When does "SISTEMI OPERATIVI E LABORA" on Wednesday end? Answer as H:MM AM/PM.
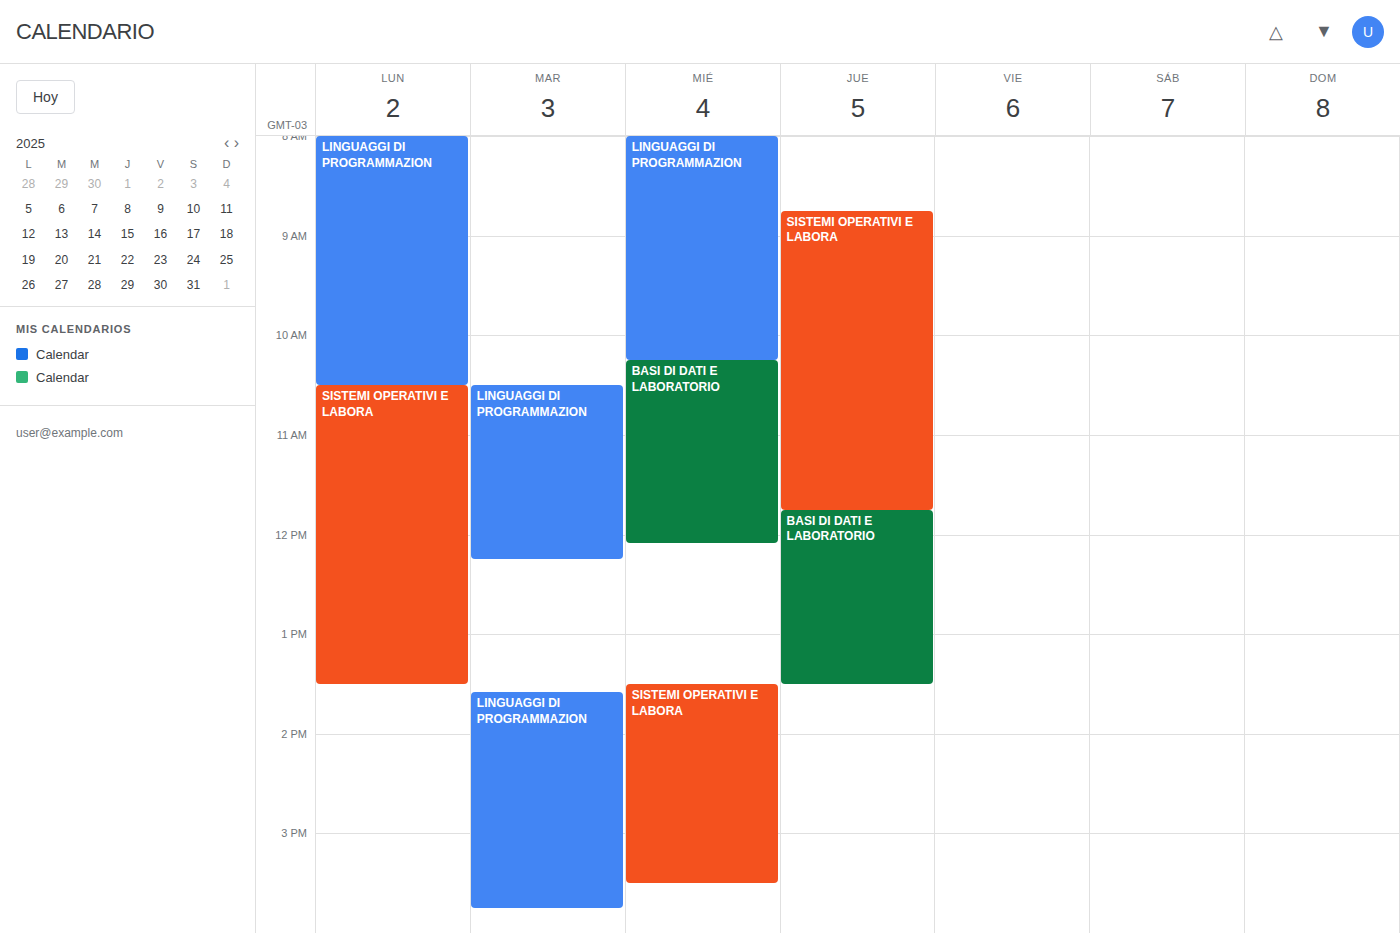
3:30 PM